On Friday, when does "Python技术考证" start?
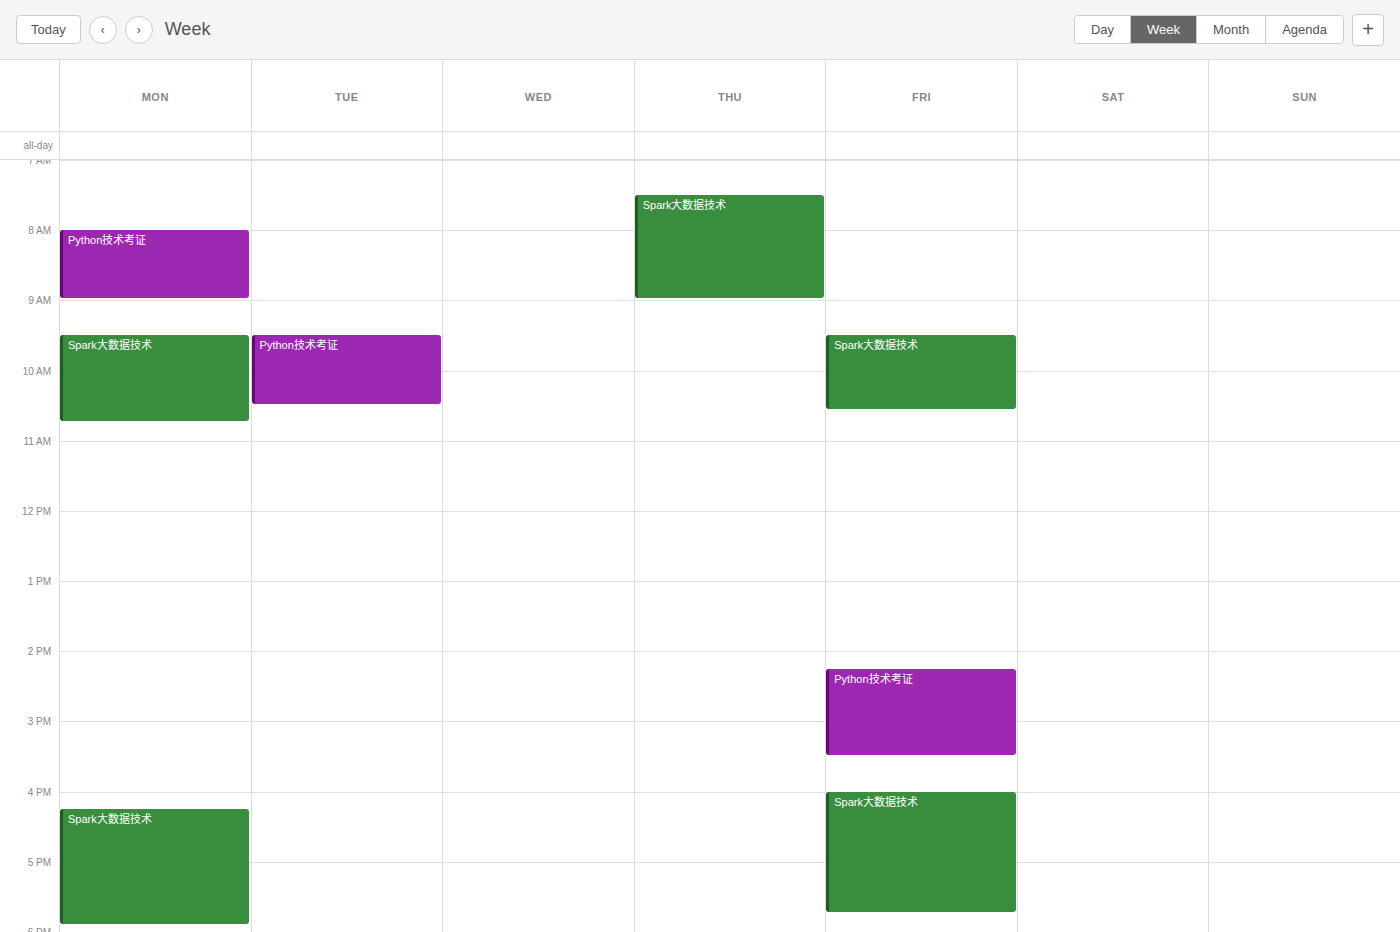
2:15 PM